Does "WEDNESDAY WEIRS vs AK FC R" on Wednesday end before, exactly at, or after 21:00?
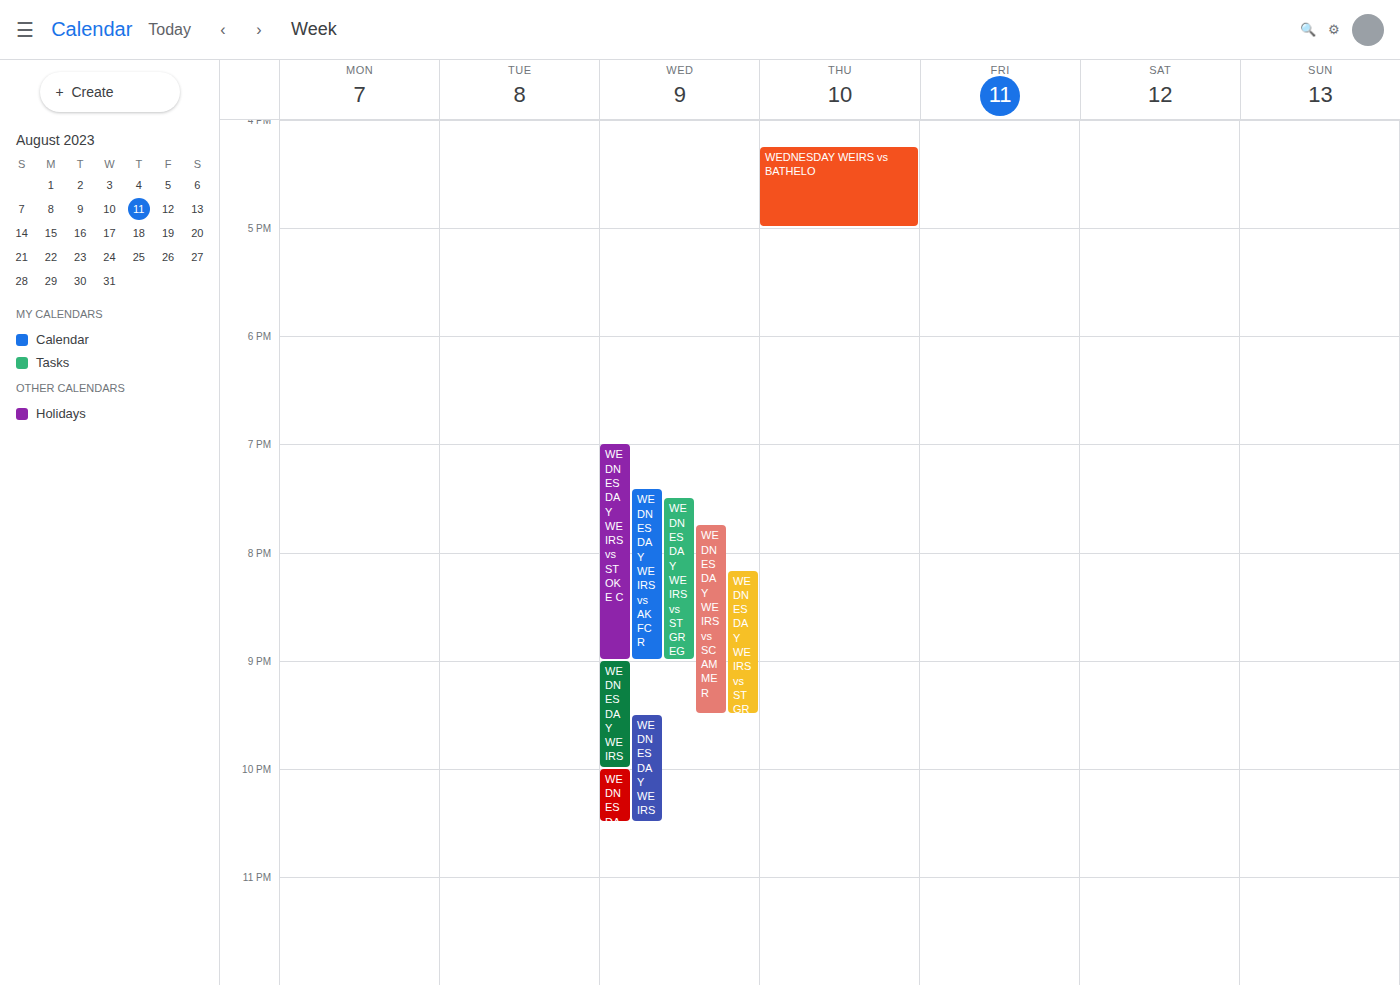
21:00 -- exactly at 21:00, on the 21:00 line.